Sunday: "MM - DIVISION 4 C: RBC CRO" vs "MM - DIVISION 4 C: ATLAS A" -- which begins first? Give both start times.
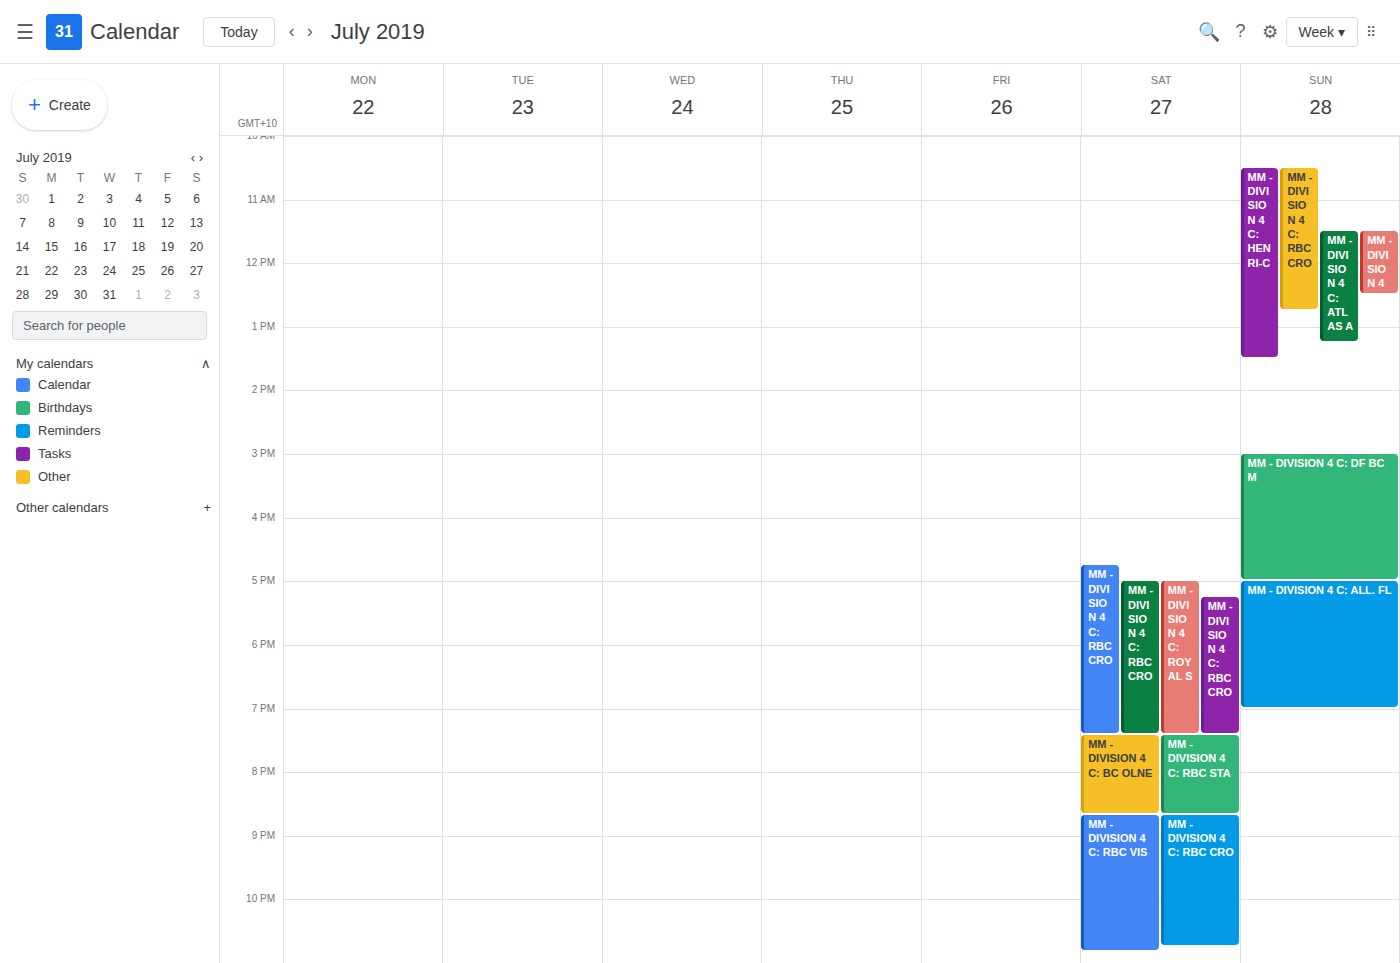
"MM - DIVISION 4 C: RBC CRO" 10:30 AM; "MM - DIVISION 4 C: ATLAS A" 11:30 AM.